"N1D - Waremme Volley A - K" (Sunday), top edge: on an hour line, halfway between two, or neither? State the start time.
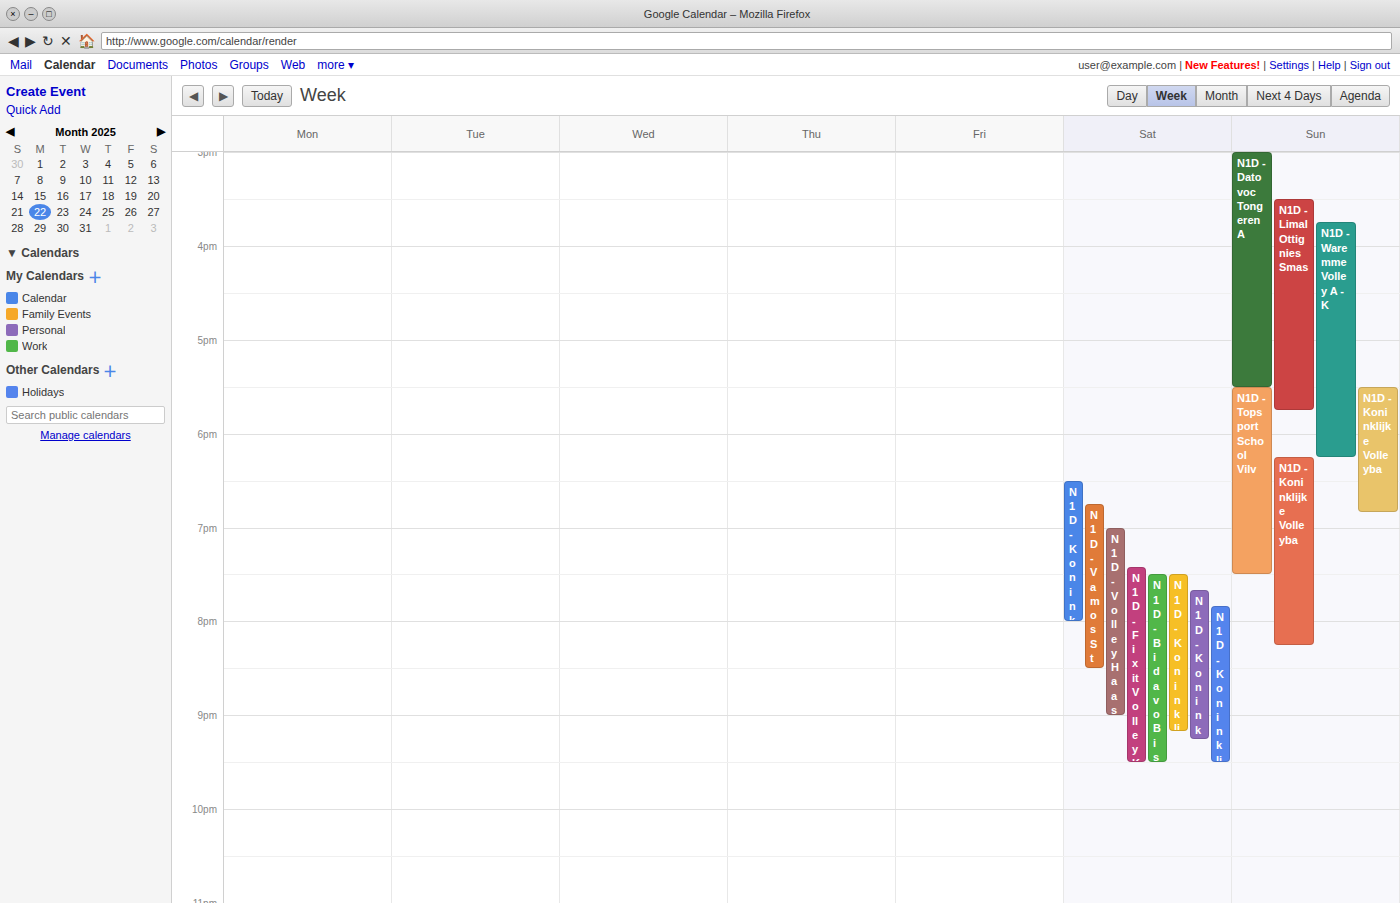
3:45 PM -- neither: three quarters of the way from the 3 PM line to the 4 PM line.